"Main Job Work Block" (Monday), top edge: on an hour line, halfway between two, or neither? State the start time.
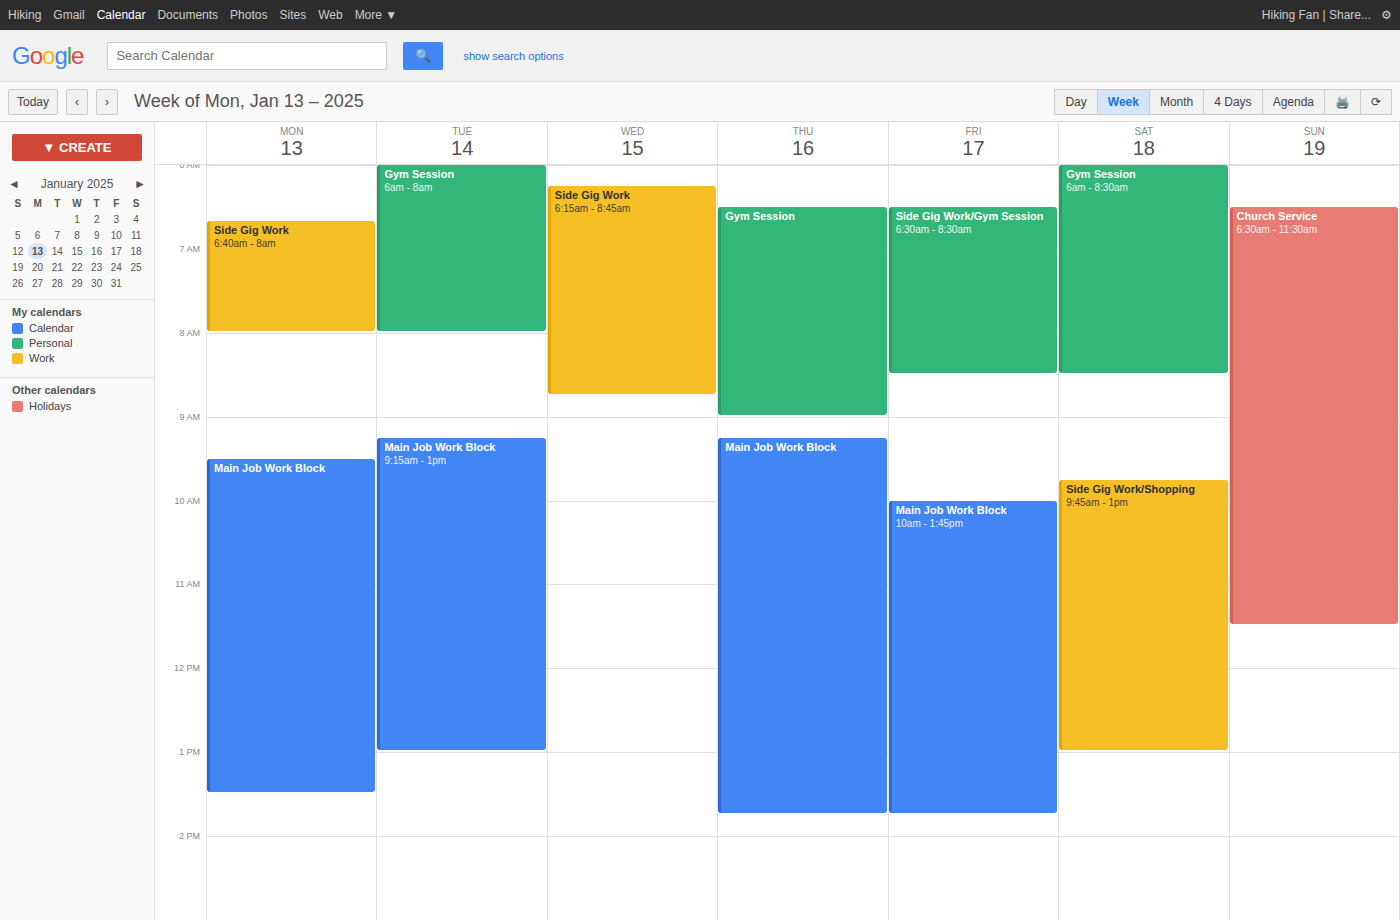
9:30 AM -- halfway between the 9 AM and 10 AM lines.